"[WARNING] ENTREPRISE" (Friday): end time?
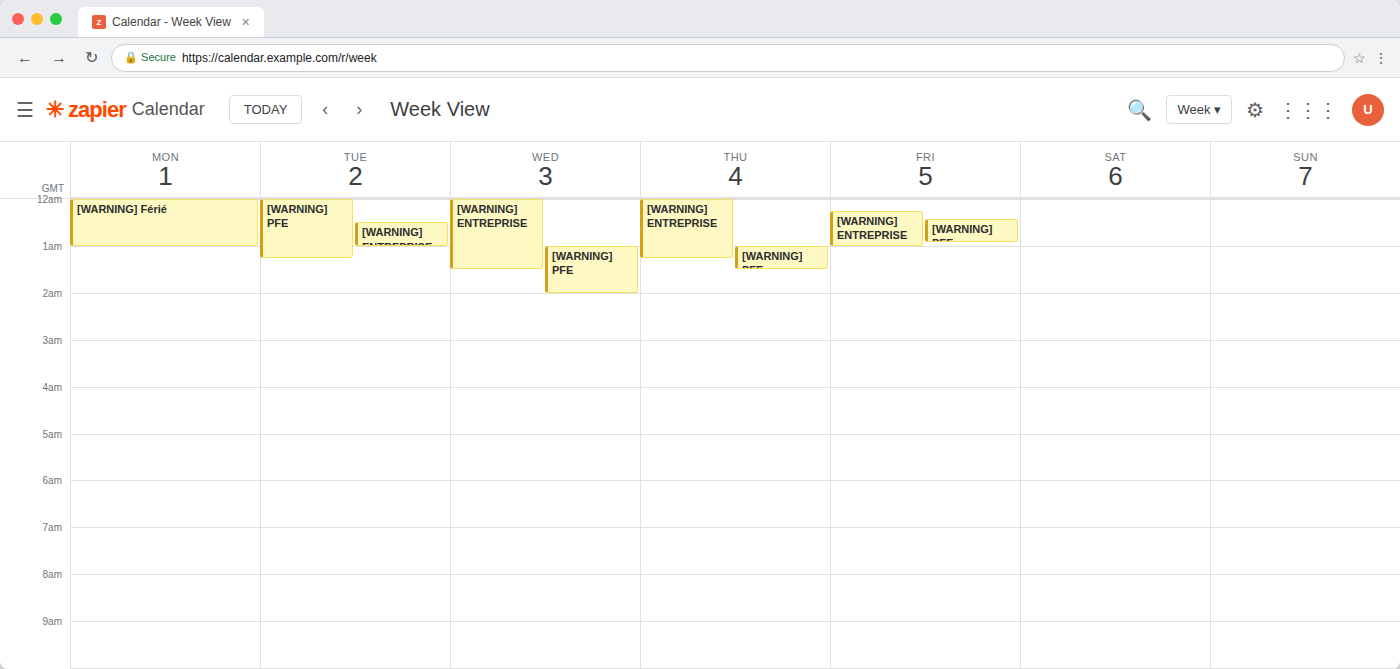
1:00 AM